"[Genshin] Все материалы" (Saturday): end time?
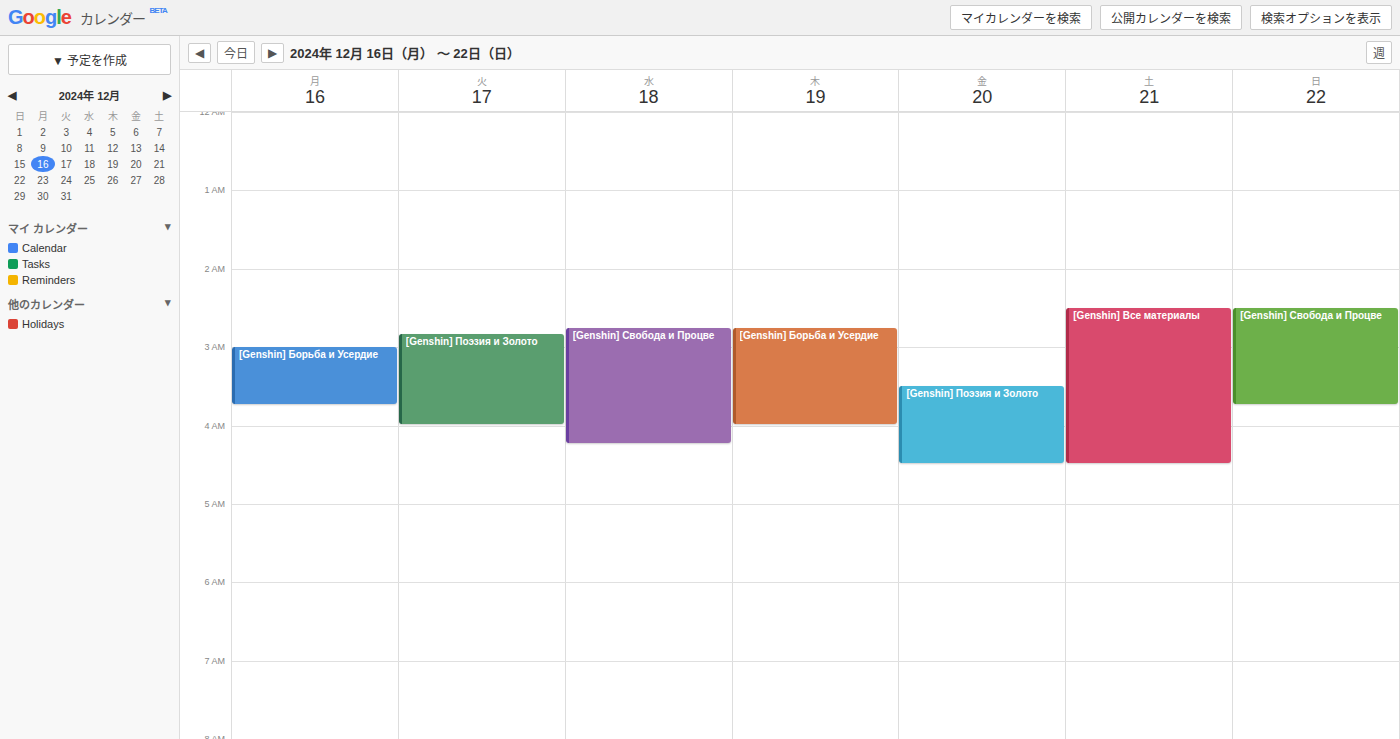
04:30